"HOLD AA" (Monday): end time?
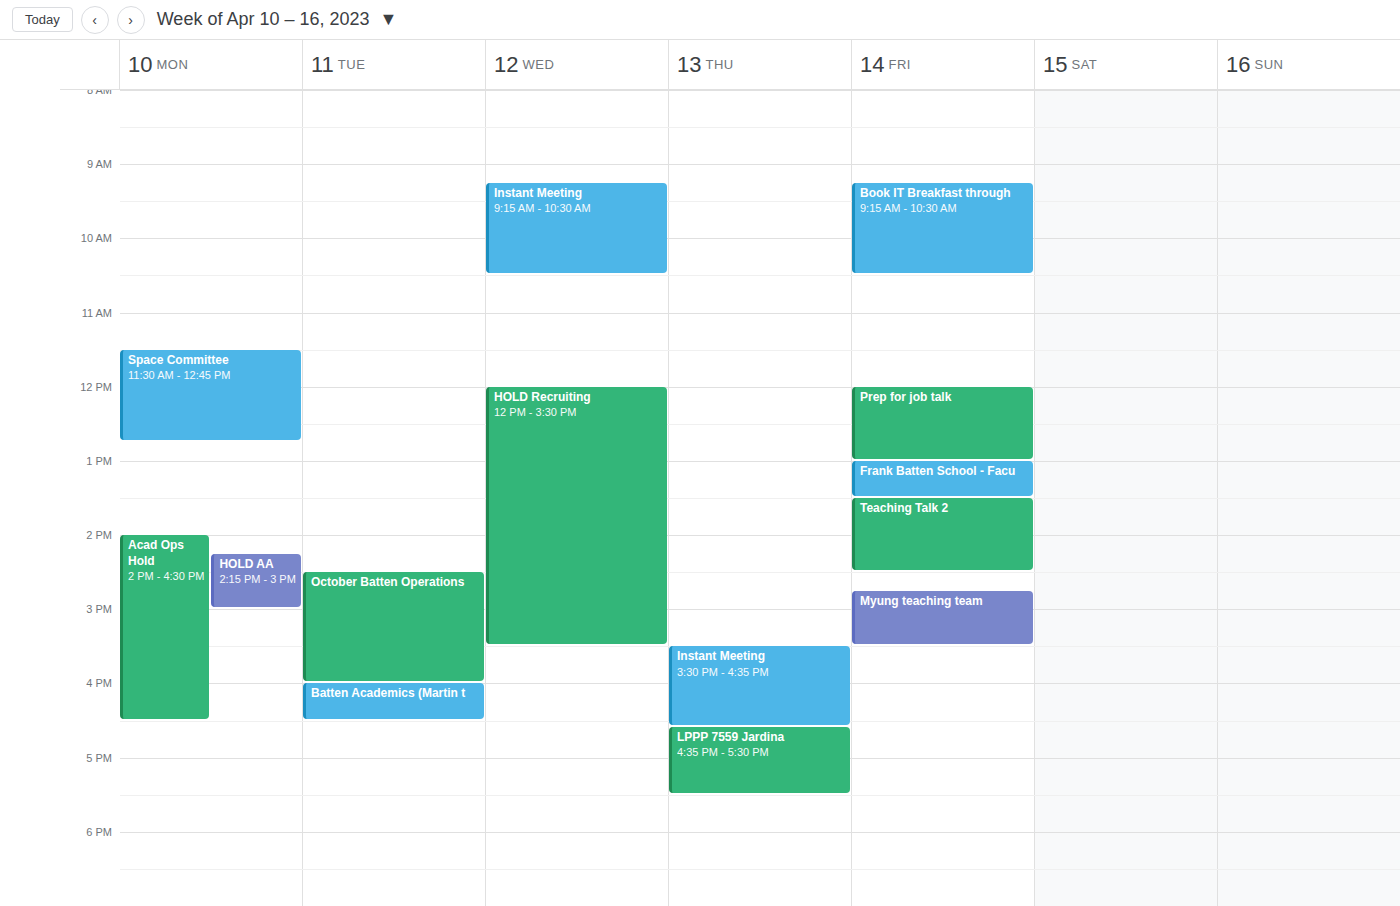
3:00 PM